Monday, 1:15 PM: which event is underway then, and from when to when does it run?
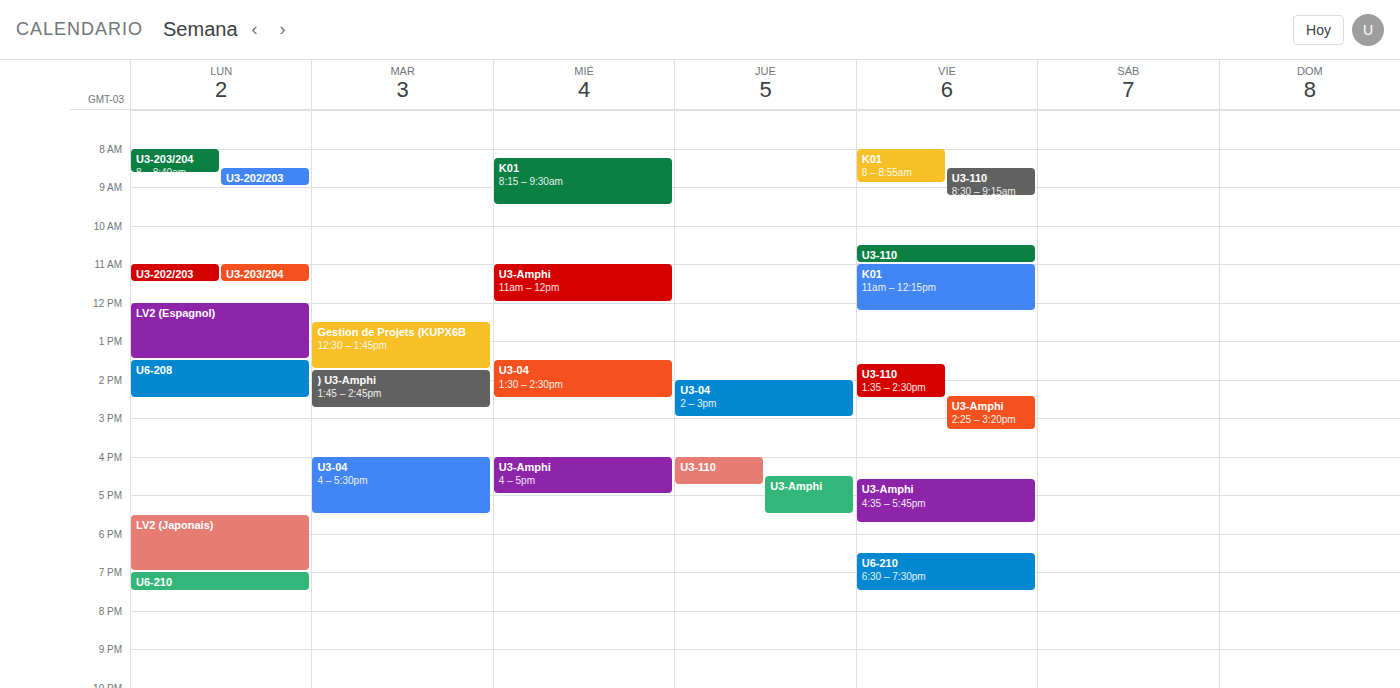
"LV2 (Espagnol)", 12:00 PM to 1:30 PM